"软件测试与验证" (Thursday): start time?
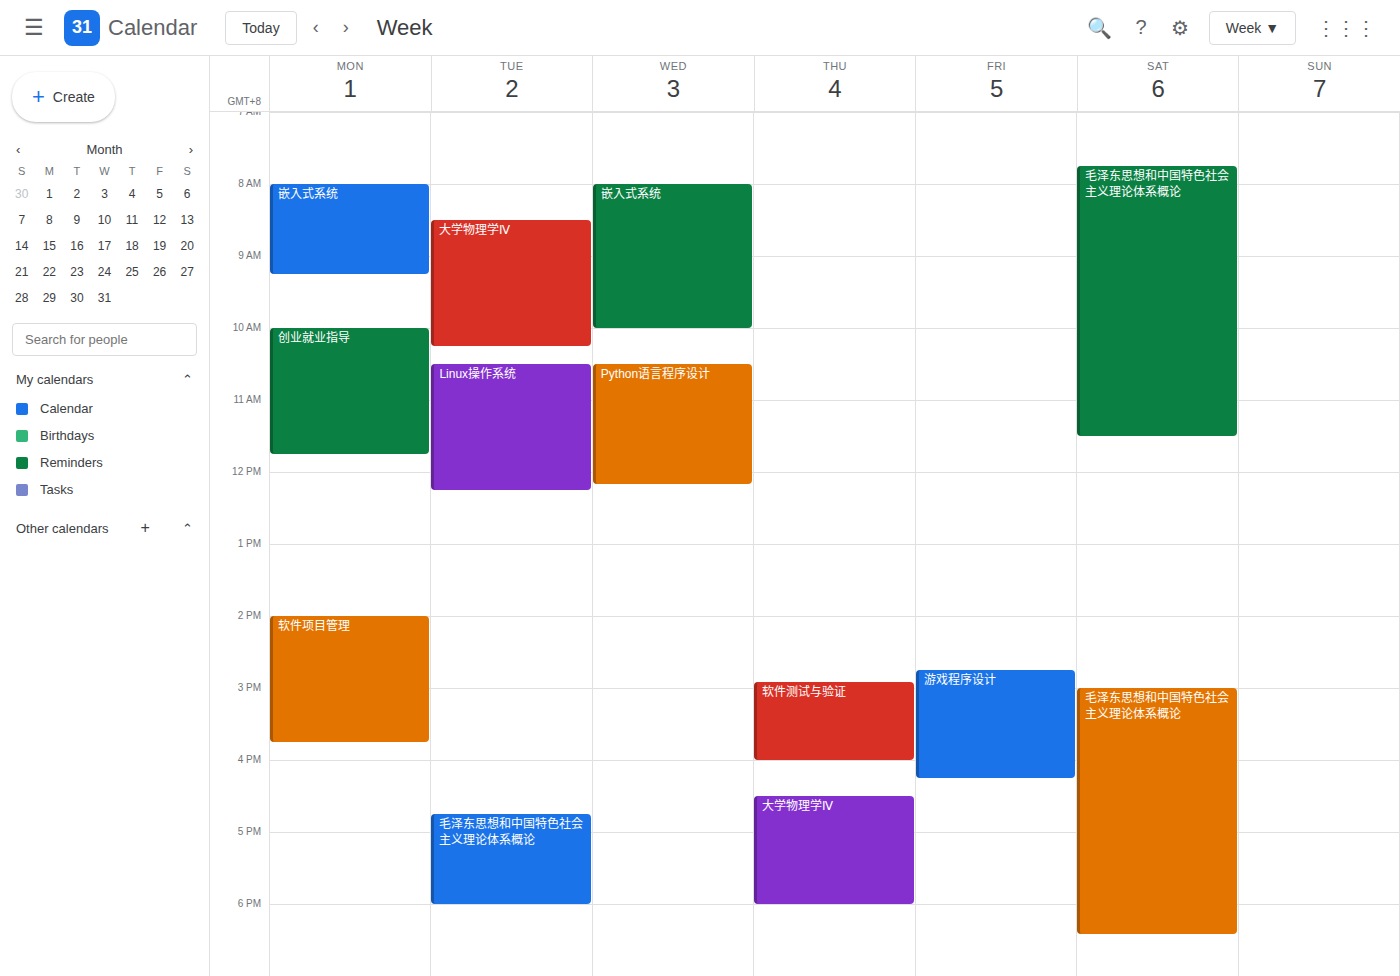
2:55 PM